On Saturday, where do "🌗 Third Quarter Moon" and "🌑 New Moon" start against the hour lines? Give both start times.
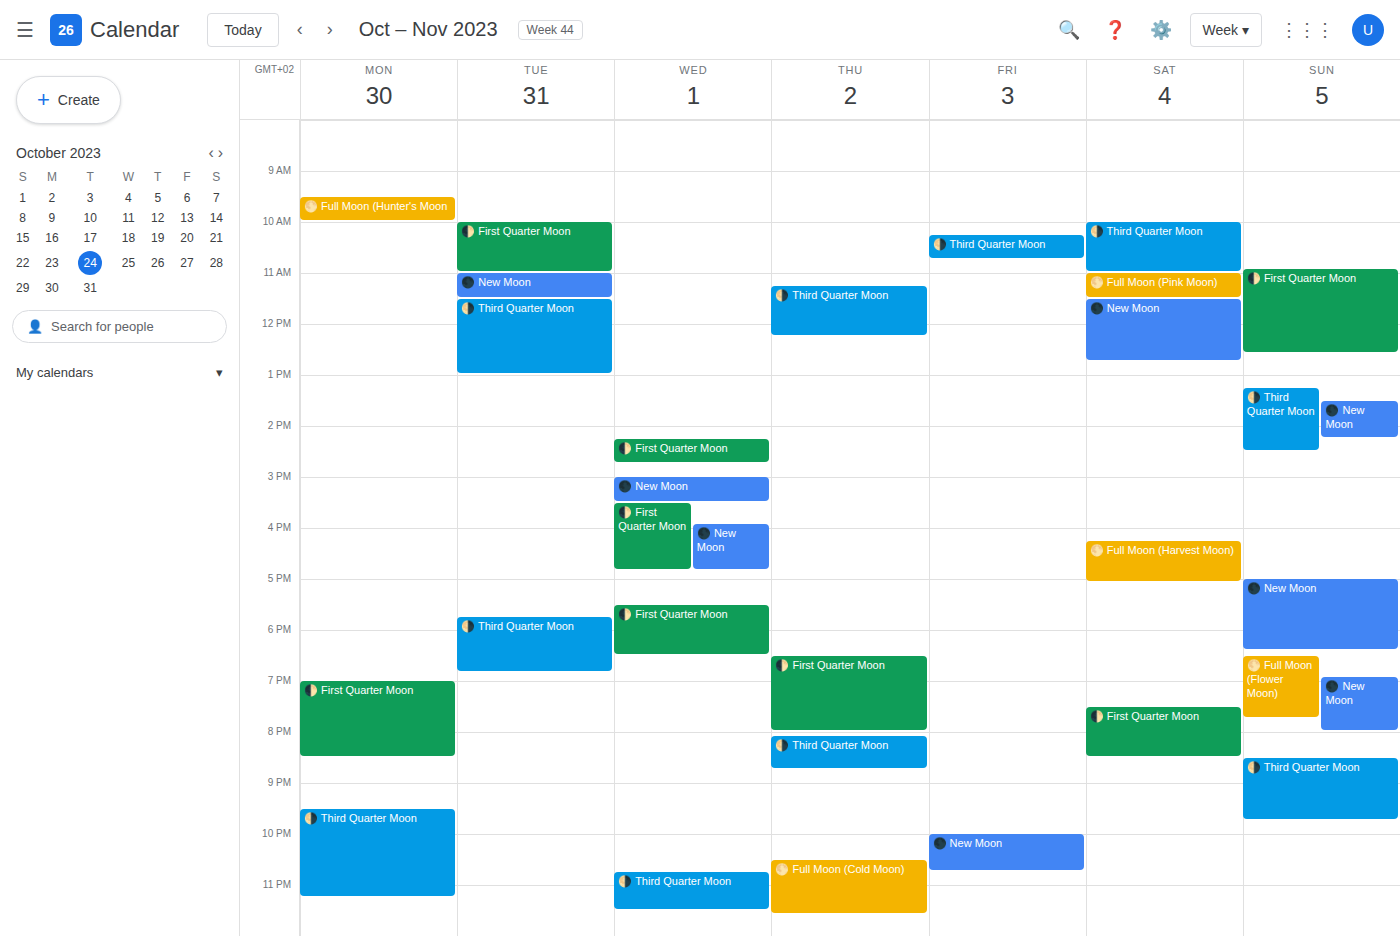
"🌗 Third Quarter Moon": 10:00, exactly on the 10:00 line. "🌑 New Moon": 11:30, halfway between the 11:00 and 12:00 lines.